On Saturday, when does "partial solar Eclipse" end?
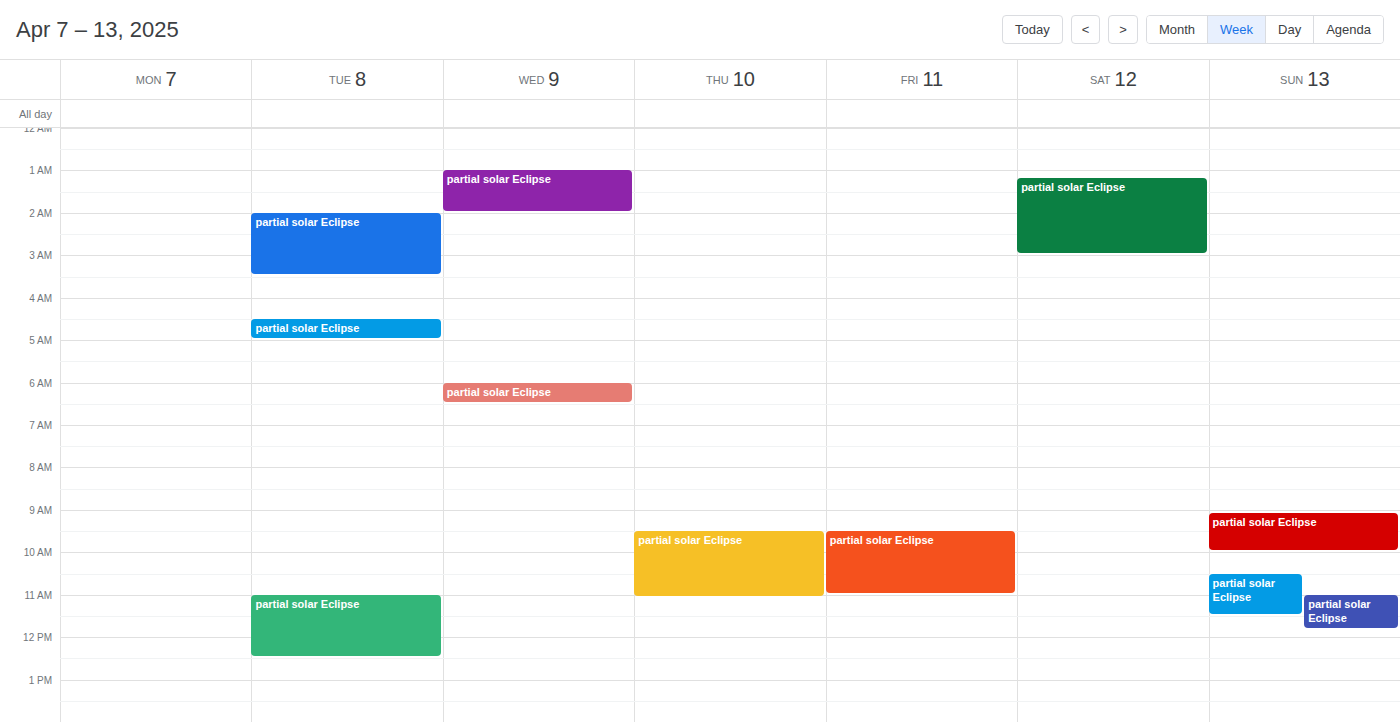
3:00 AM